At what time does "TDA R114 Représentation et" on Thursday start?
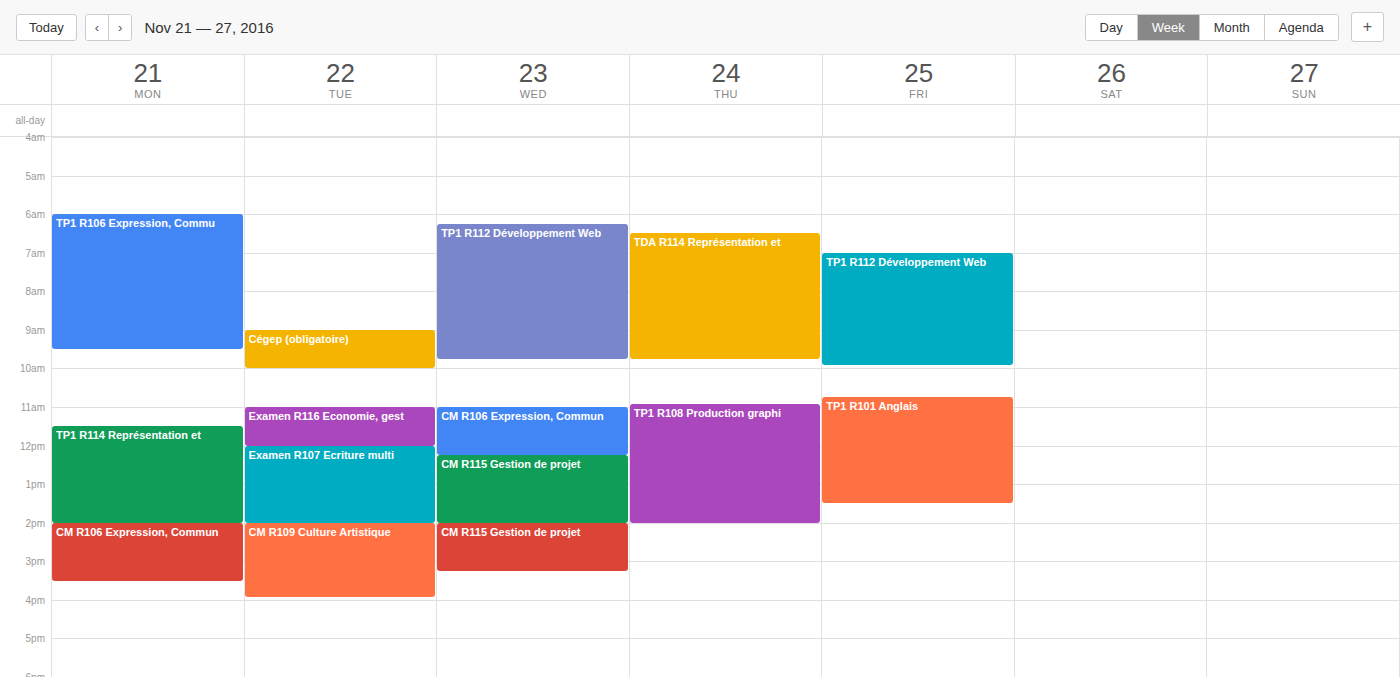
6:30 AM